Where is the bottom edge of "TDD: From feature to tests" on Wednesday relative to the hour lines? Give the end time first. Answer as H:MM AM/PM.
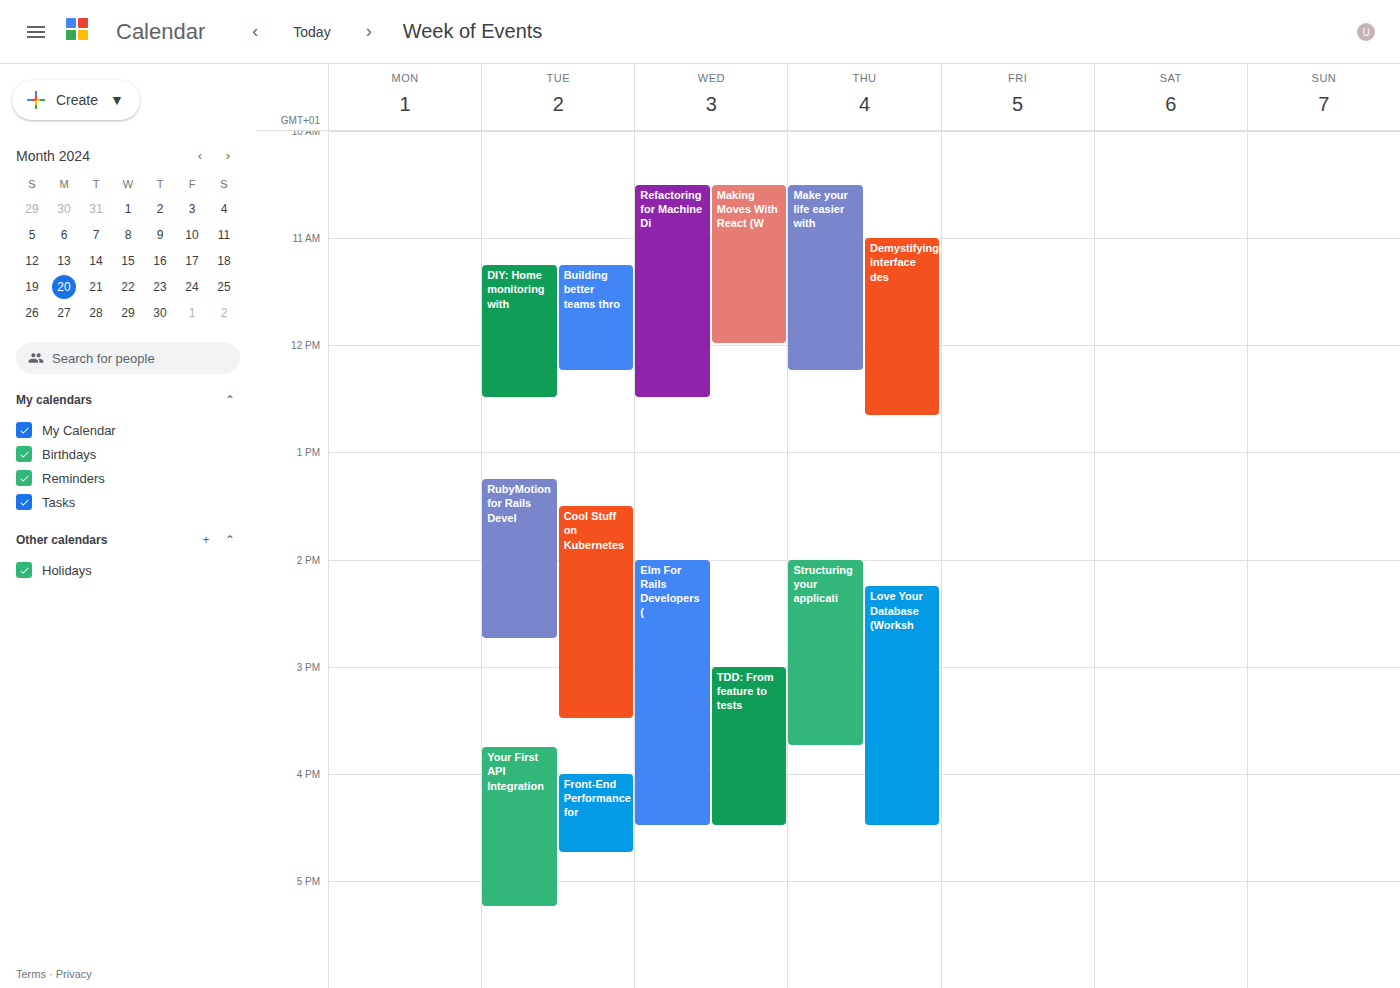
4:30 PM -- halfway between the 4 PM and 5 PM lines.